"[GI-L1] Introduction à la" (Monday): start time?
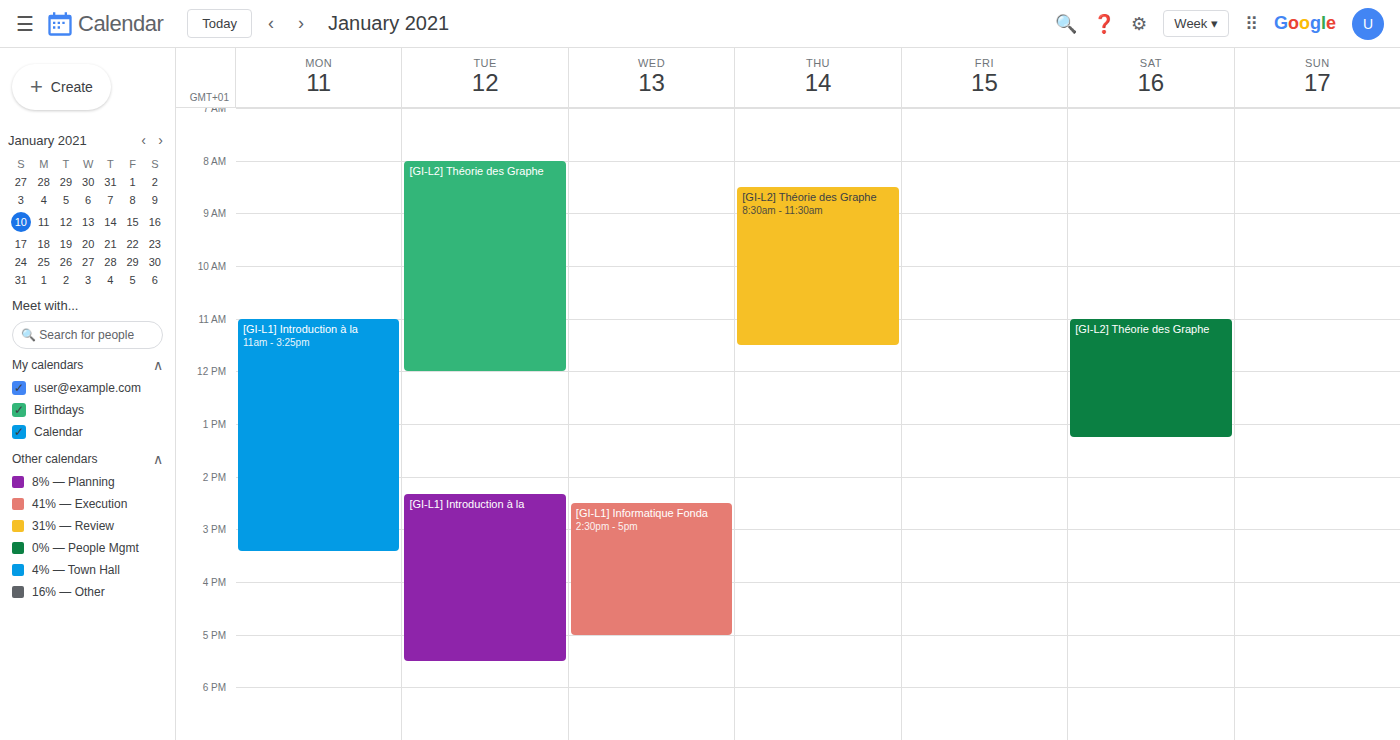
11:00 AM